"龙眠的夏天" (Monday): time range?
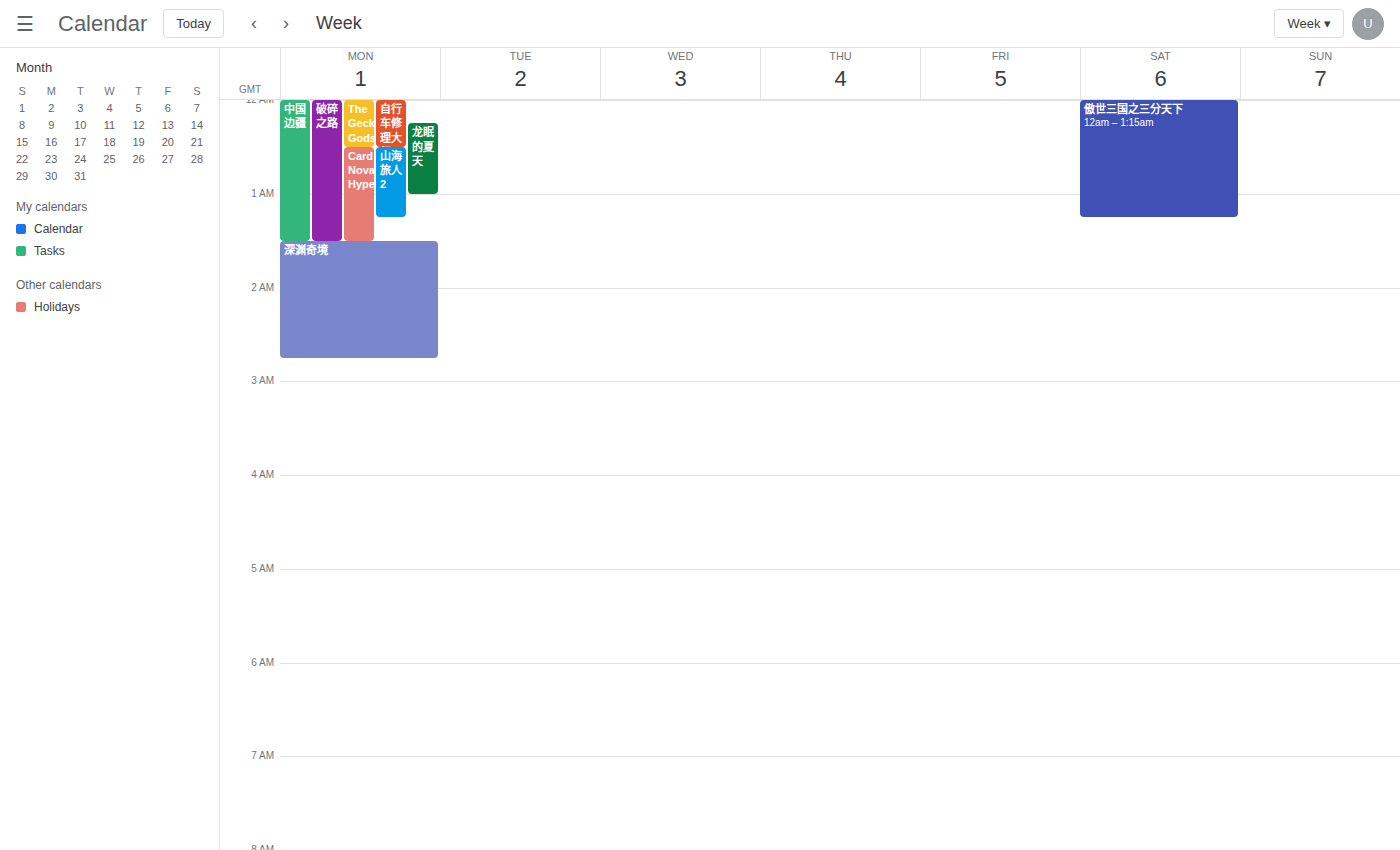
12:15 AM to 1:00 AM